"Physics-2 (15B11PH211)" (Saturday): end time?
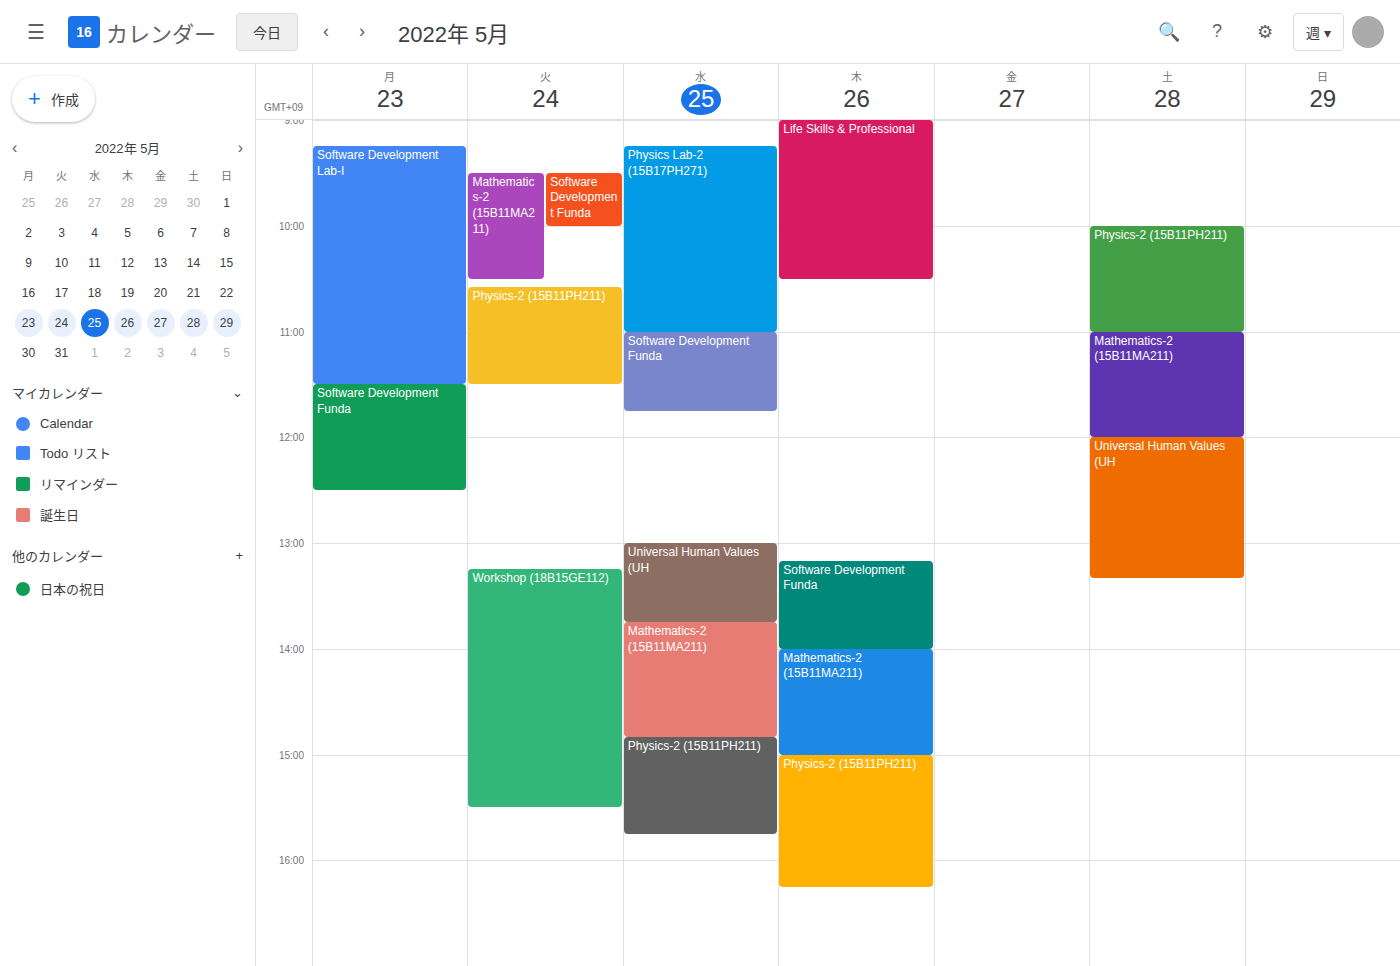
11:00 AM